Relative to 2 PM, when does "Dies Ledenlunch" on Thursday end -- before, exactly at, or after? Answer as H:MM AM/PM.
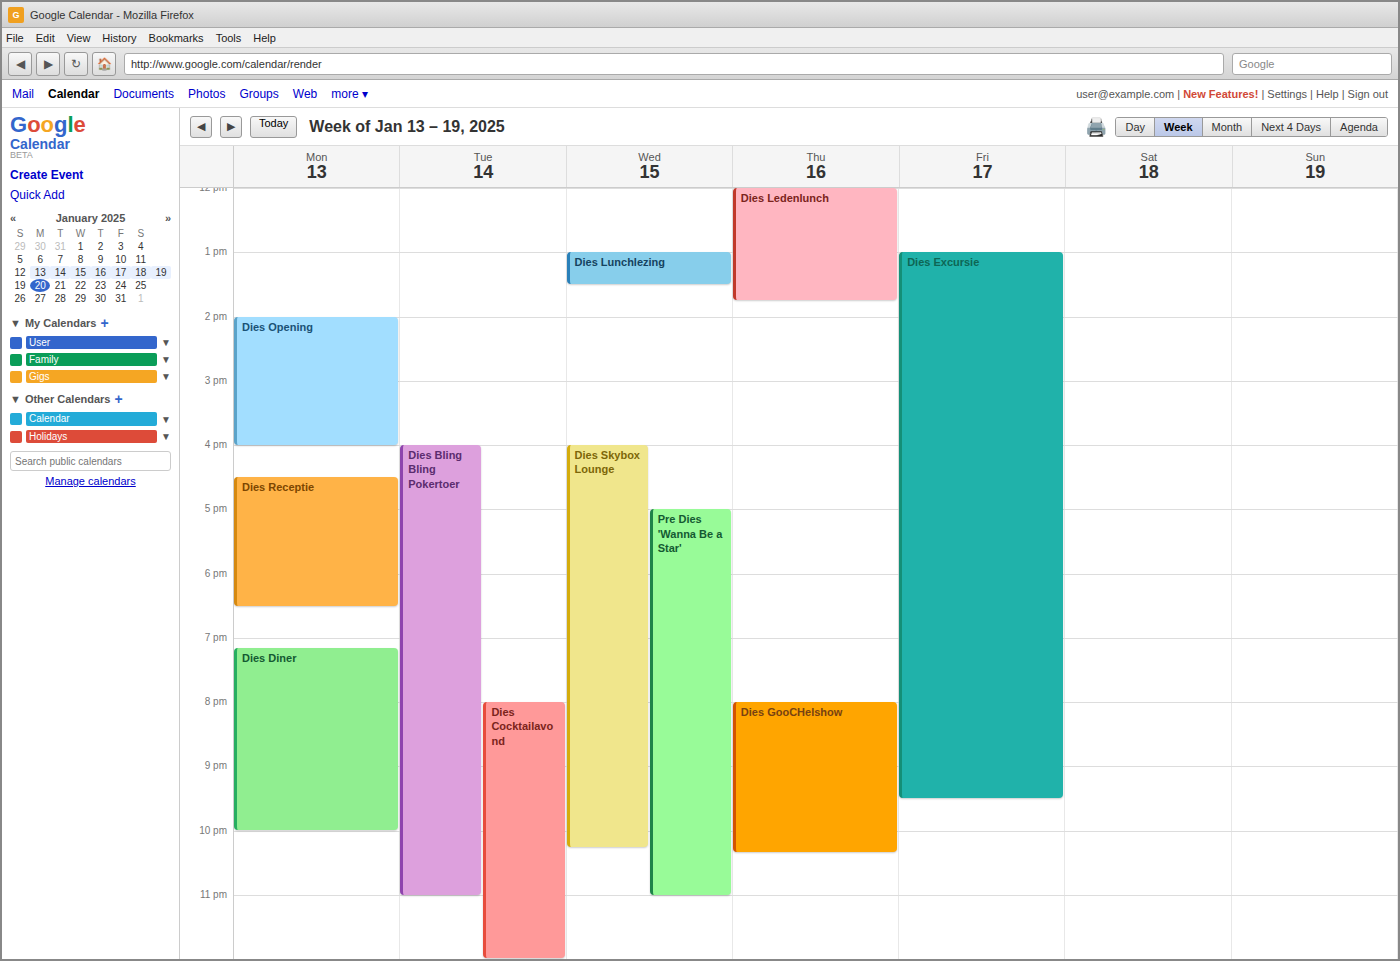
1:45 PM -- before 2 PM, 15 minutes above the 2 PM line.